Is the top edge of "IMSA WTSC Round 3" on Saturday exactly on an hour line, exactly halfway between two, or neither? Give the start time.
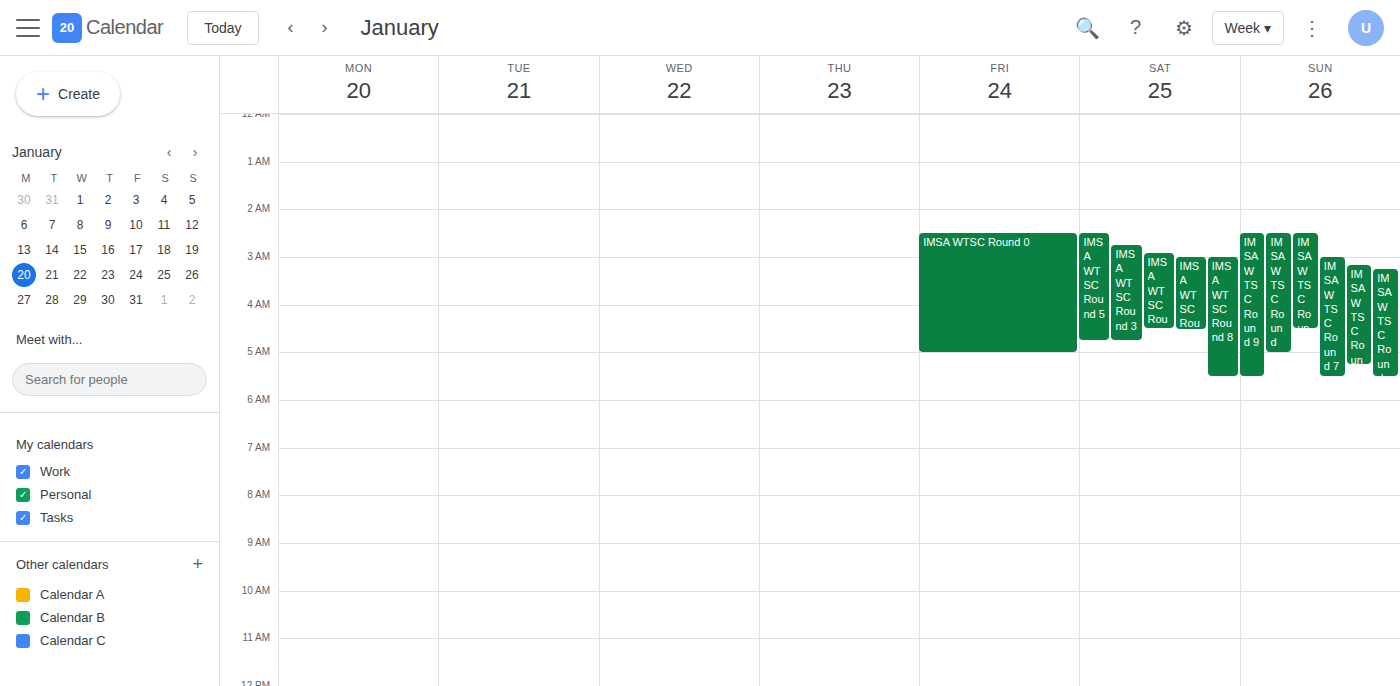
02:45 -- neither: three quarters of the way from the 02:00 line to the 03:00 line.